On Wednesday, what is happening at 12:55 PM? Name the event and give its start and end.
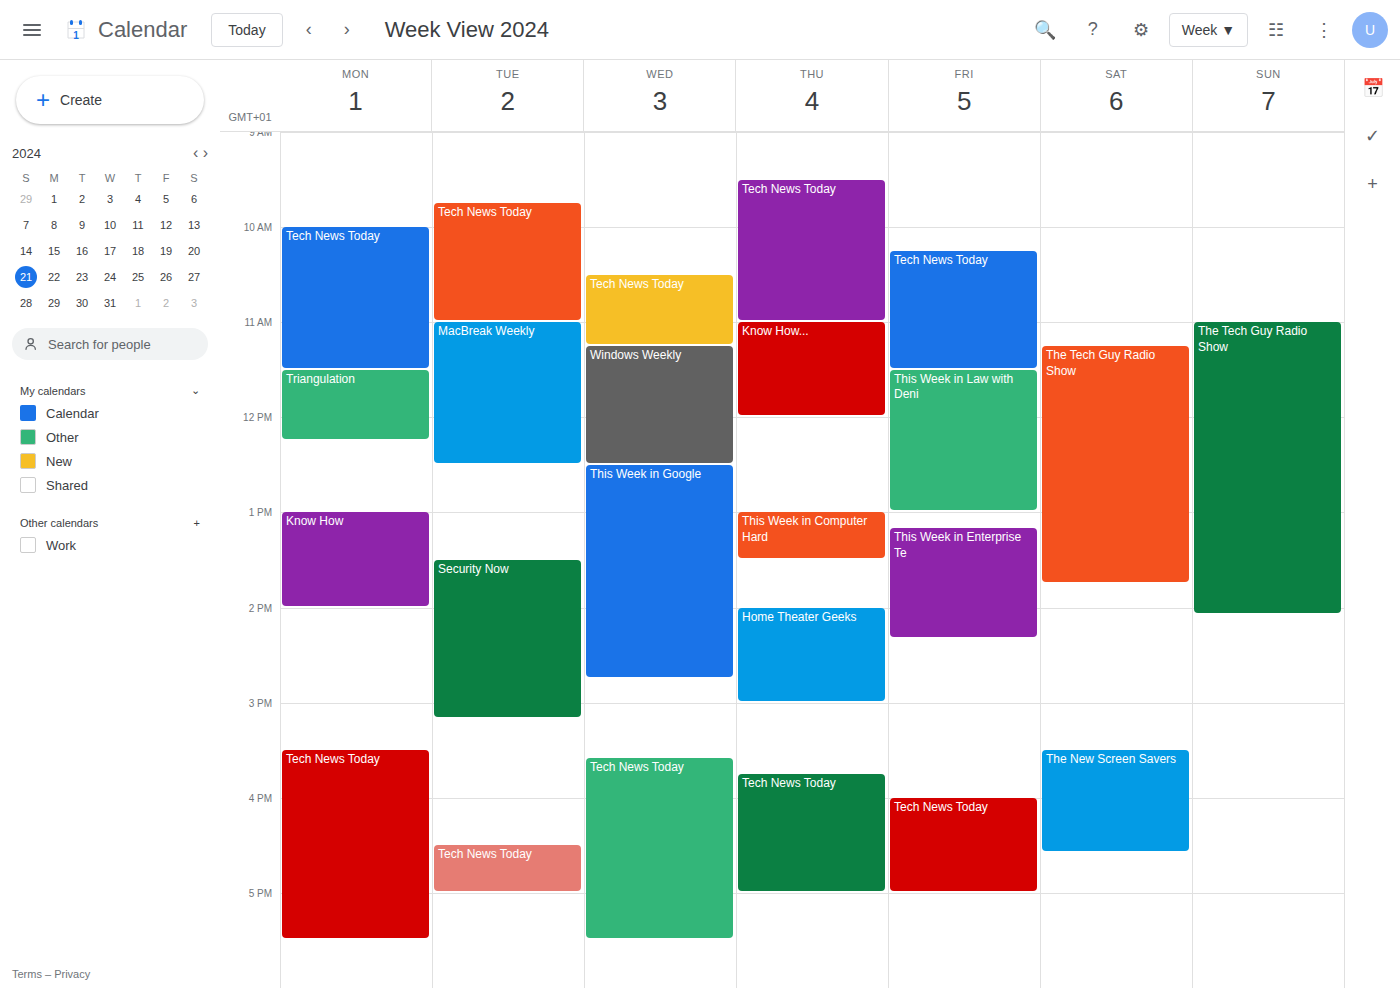
"This Week in Google", 12:30 PM to 2:45 PM